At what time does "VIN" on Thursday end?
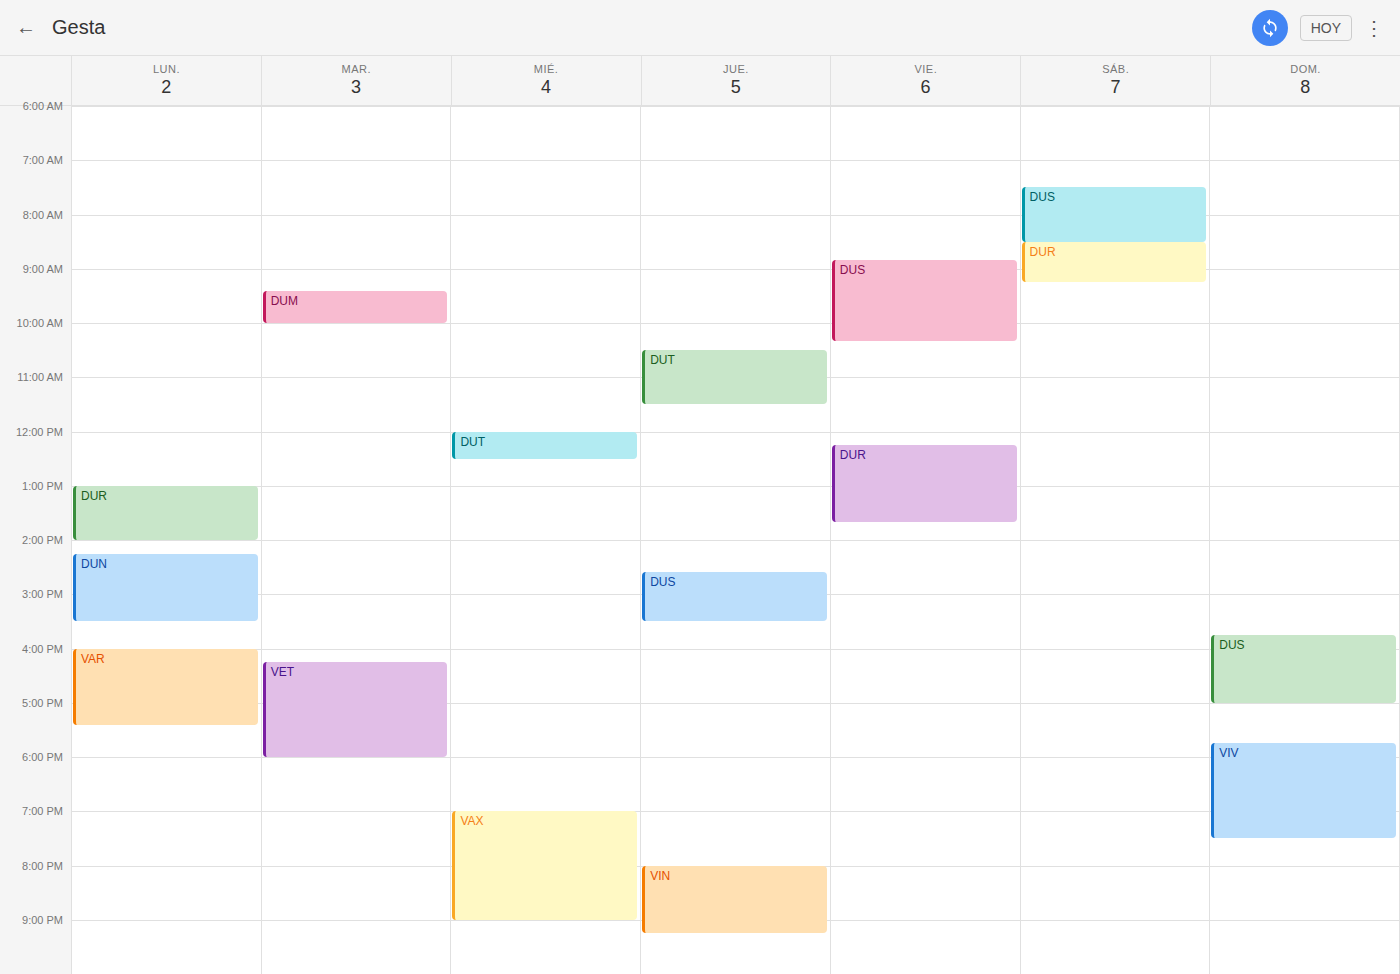
21:15